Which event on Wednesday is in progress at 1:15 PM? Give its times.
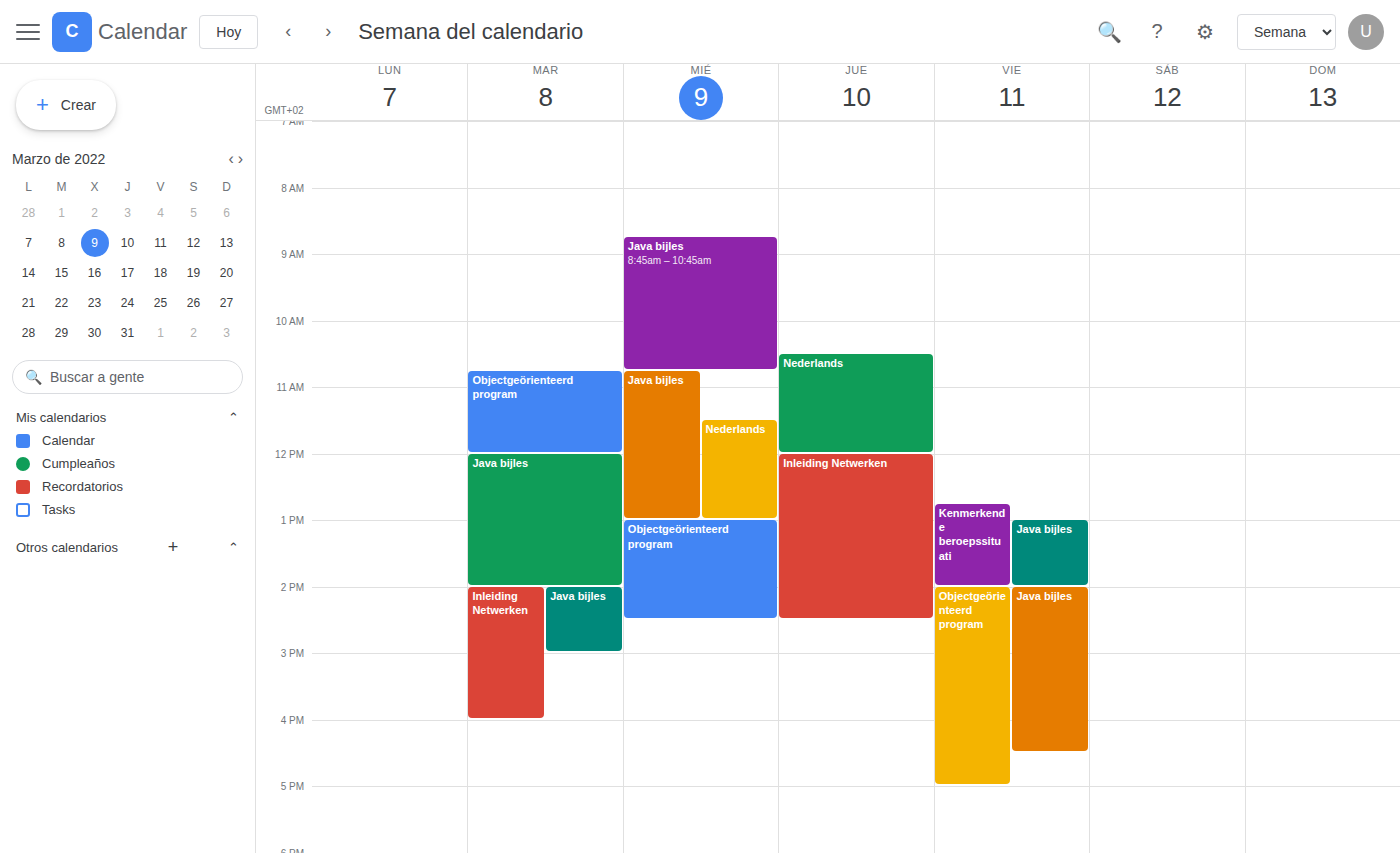
"Objectgeörienteerd program", 1:00 PM to 2:30 PM